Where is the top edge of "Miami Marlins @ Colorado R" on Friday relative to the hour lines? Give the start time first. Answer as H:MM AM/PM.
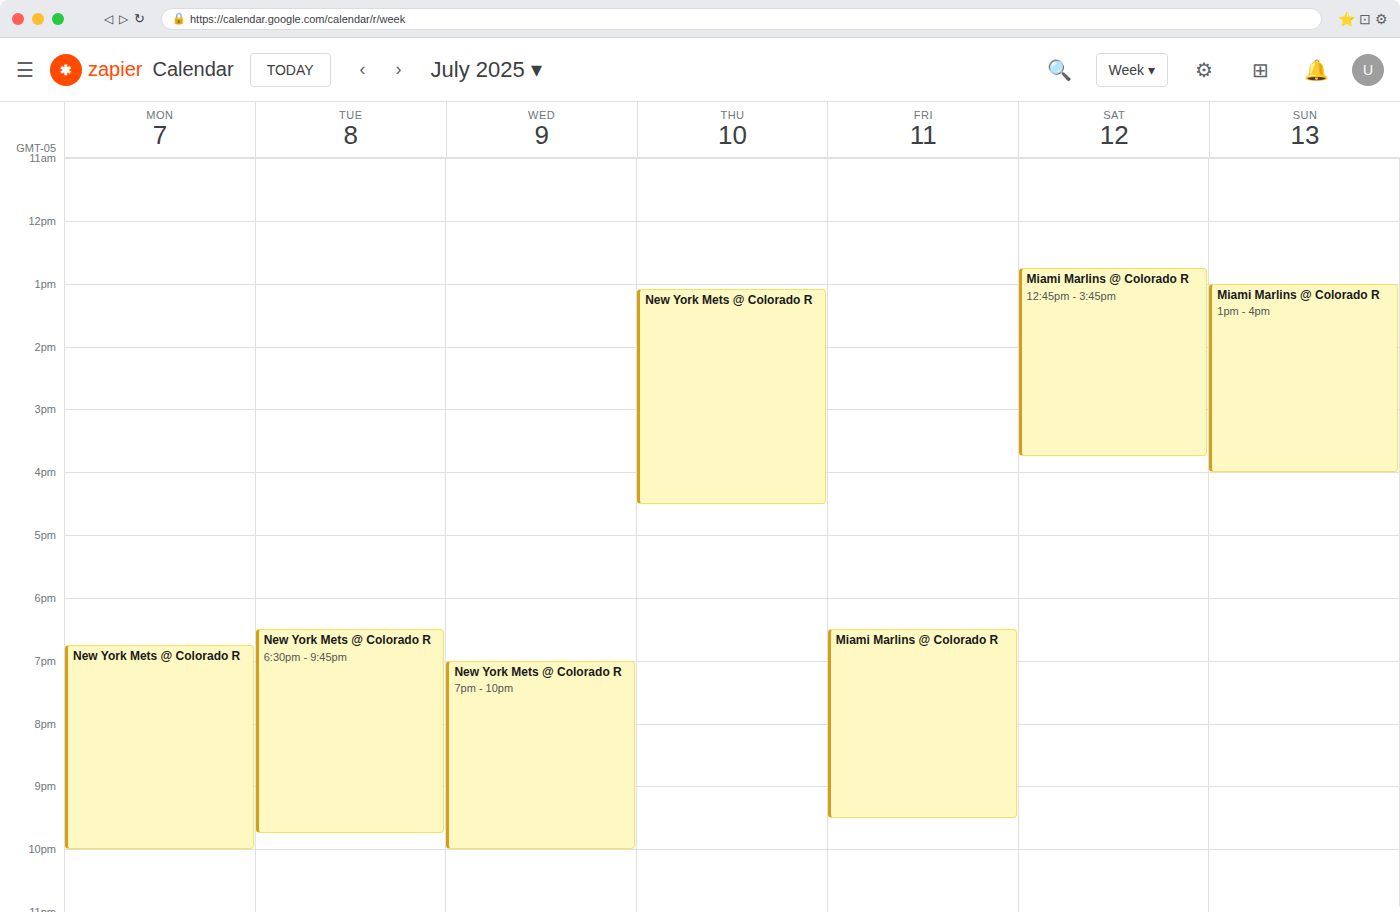
6:30 PM -- halfway between the 6 PM and 7 PM lines.